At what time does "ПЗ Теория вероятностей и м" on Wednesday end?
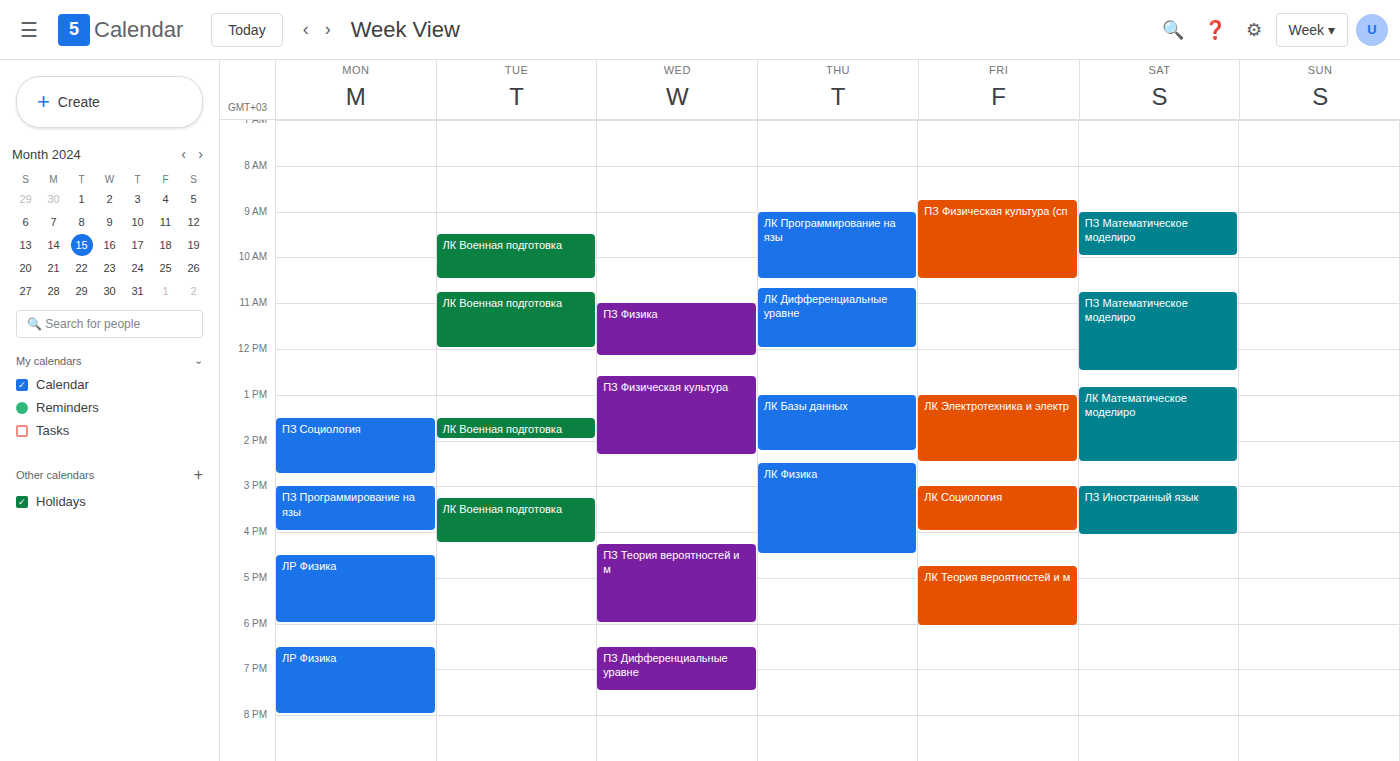
6:00 PM